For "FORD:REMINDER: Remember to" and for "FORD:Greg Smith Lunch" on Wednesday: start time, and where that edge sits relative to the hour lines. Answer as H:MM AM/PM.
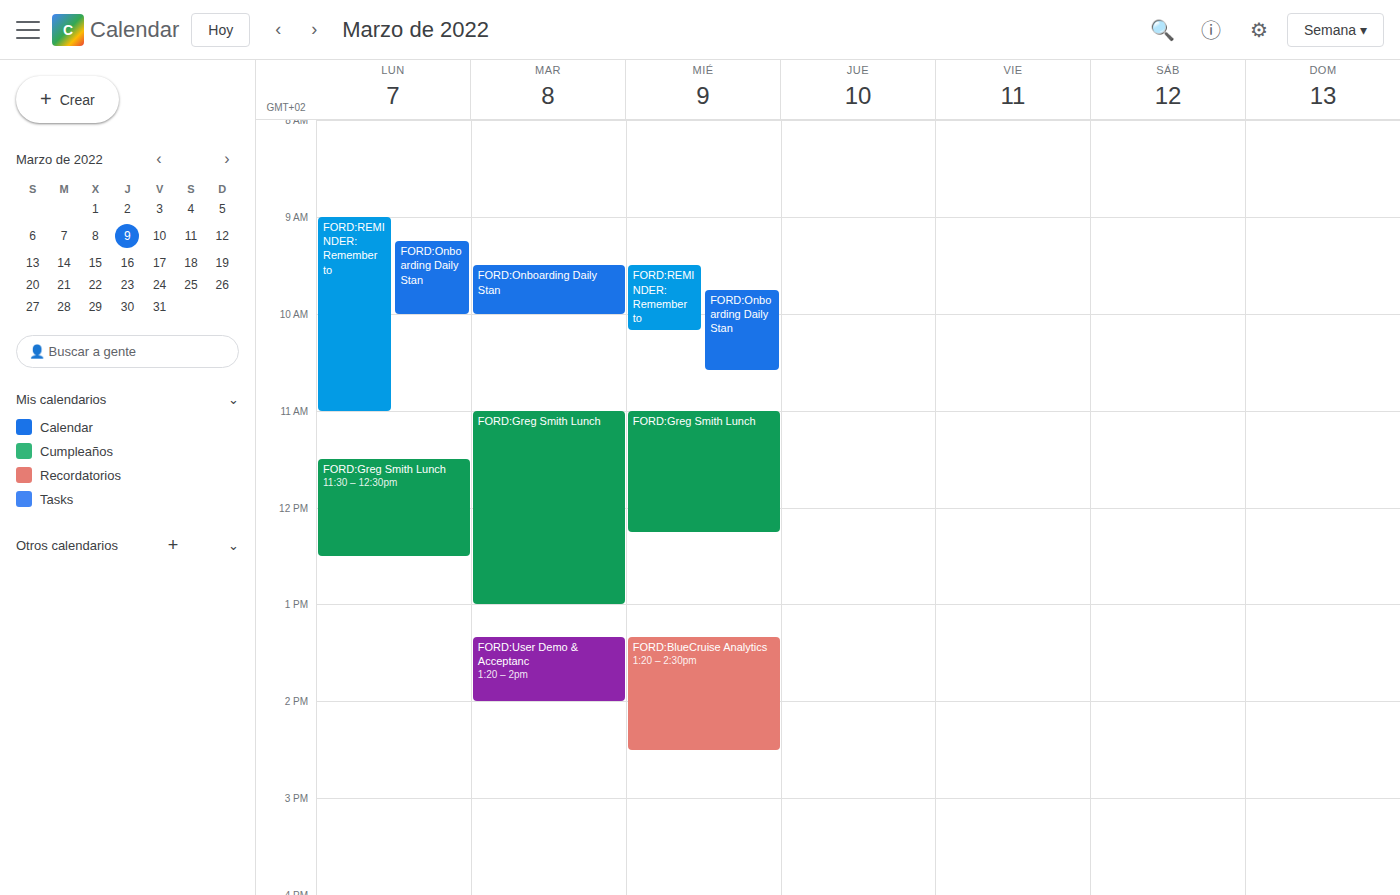
"FORD:REMINDER: Remember to": 9:30 AM, halfway between the 9 AM and 10 AM lines. "FORD:Greg Smith Lunch": 11:00 AM, exactly on the 11 AM line.